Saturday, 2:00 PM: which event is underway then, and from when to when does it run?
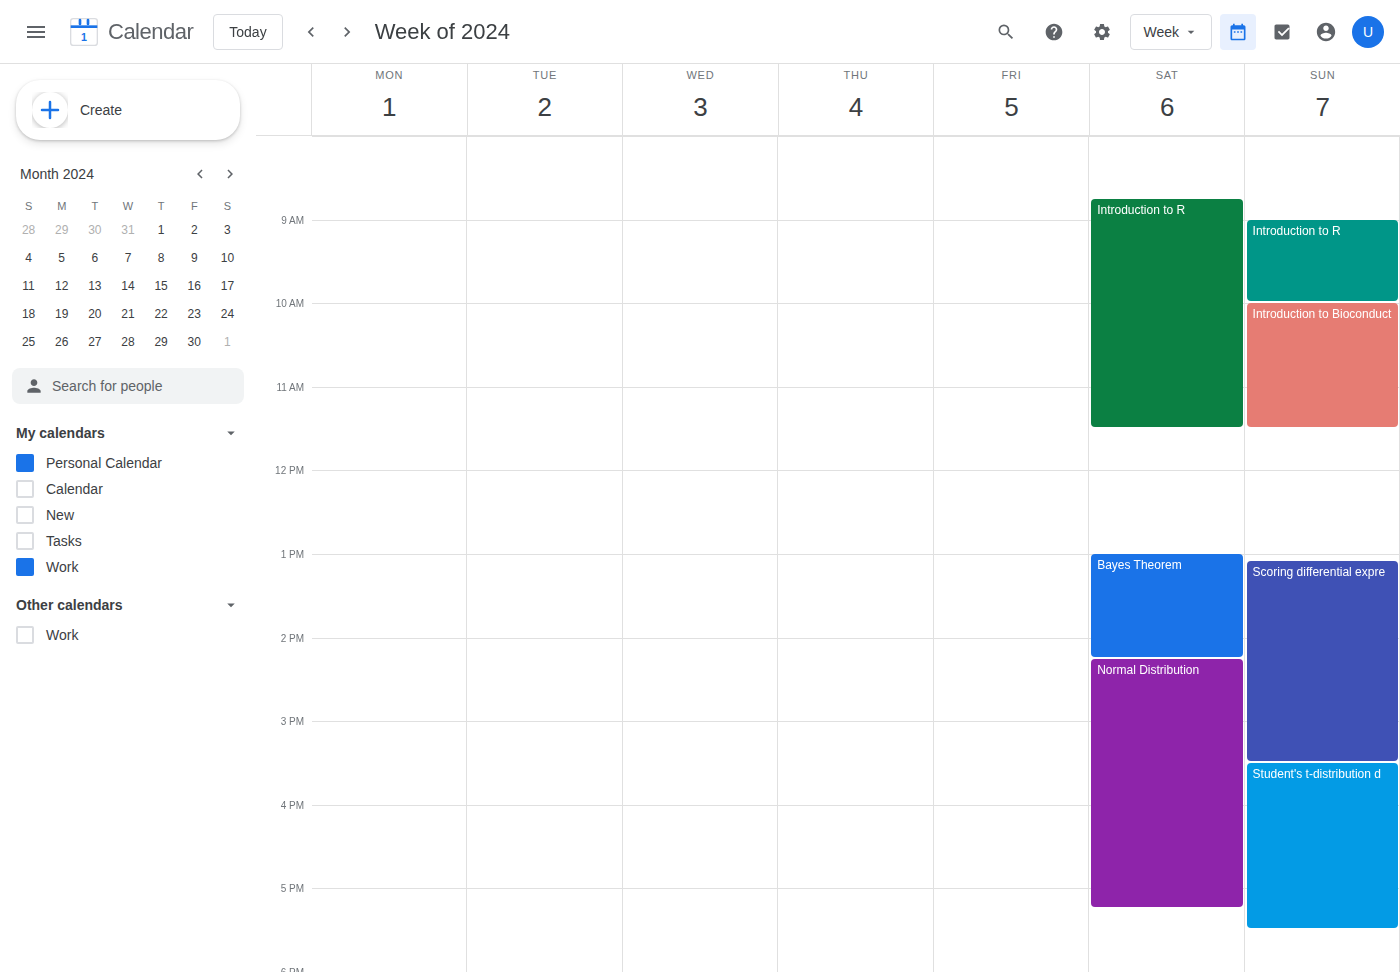
"Bayes Theorem", 1:00 PM to 2:15 PM